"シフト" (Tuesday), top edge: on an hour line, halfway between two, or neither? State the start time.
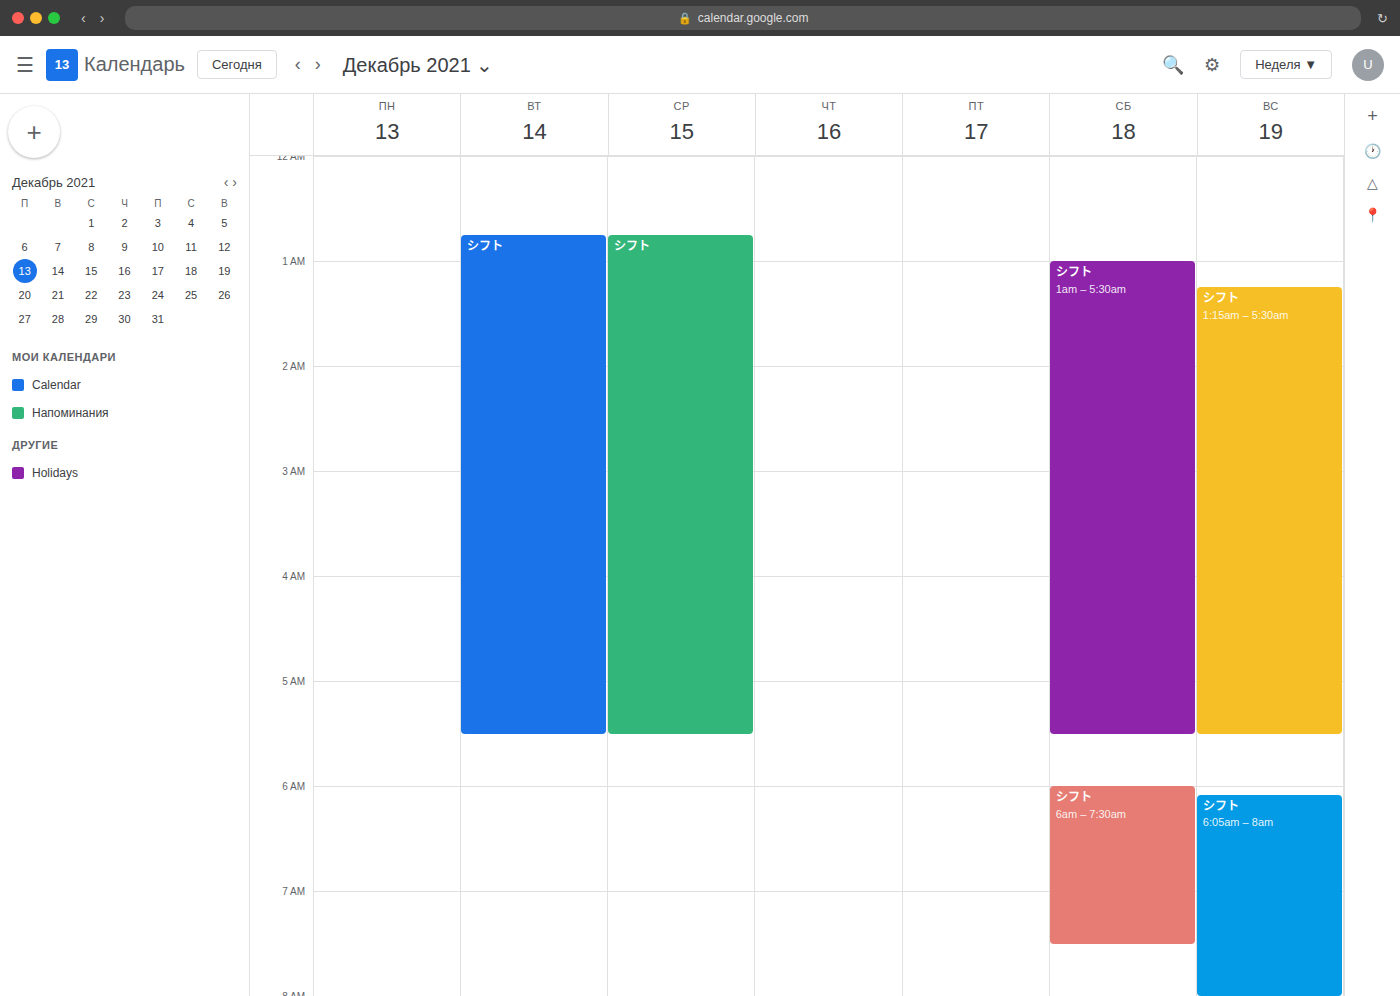
12:45 AM -- neither: three quarters of the way from the 12 AM line to the 1 AM line.